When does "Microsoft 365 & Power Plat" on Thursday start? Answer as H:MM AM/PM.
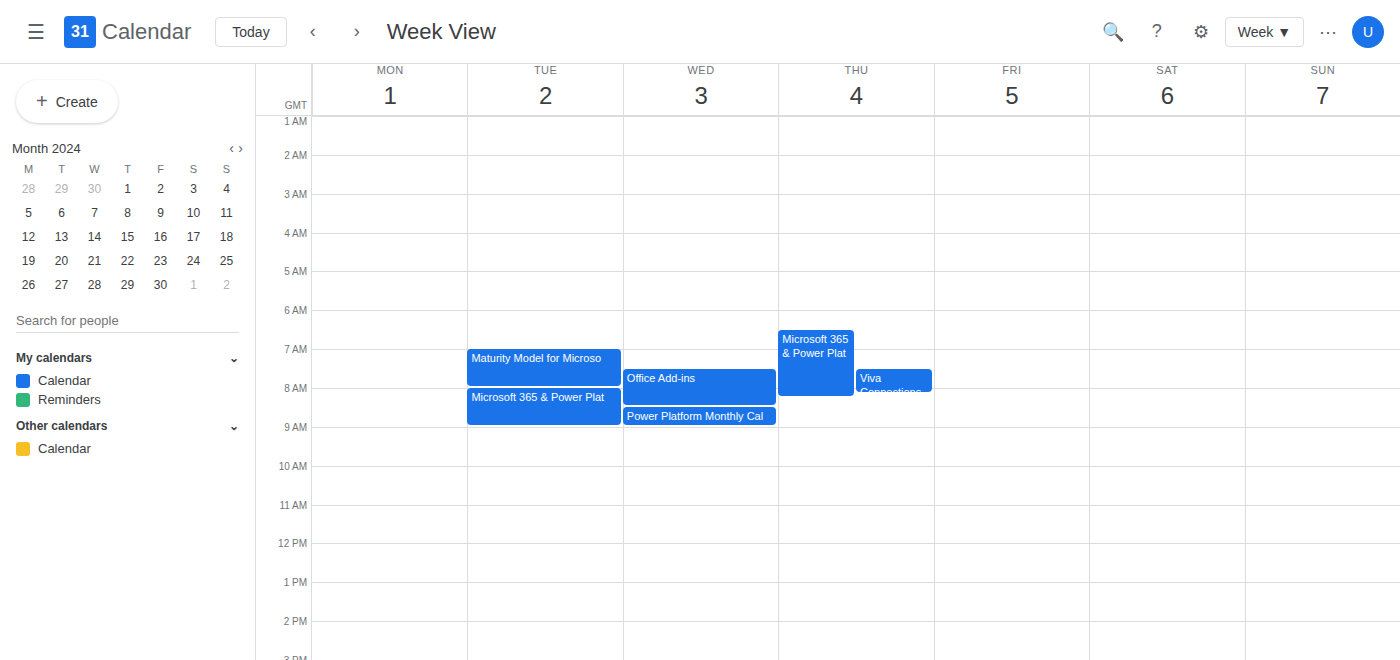
6:30 AM